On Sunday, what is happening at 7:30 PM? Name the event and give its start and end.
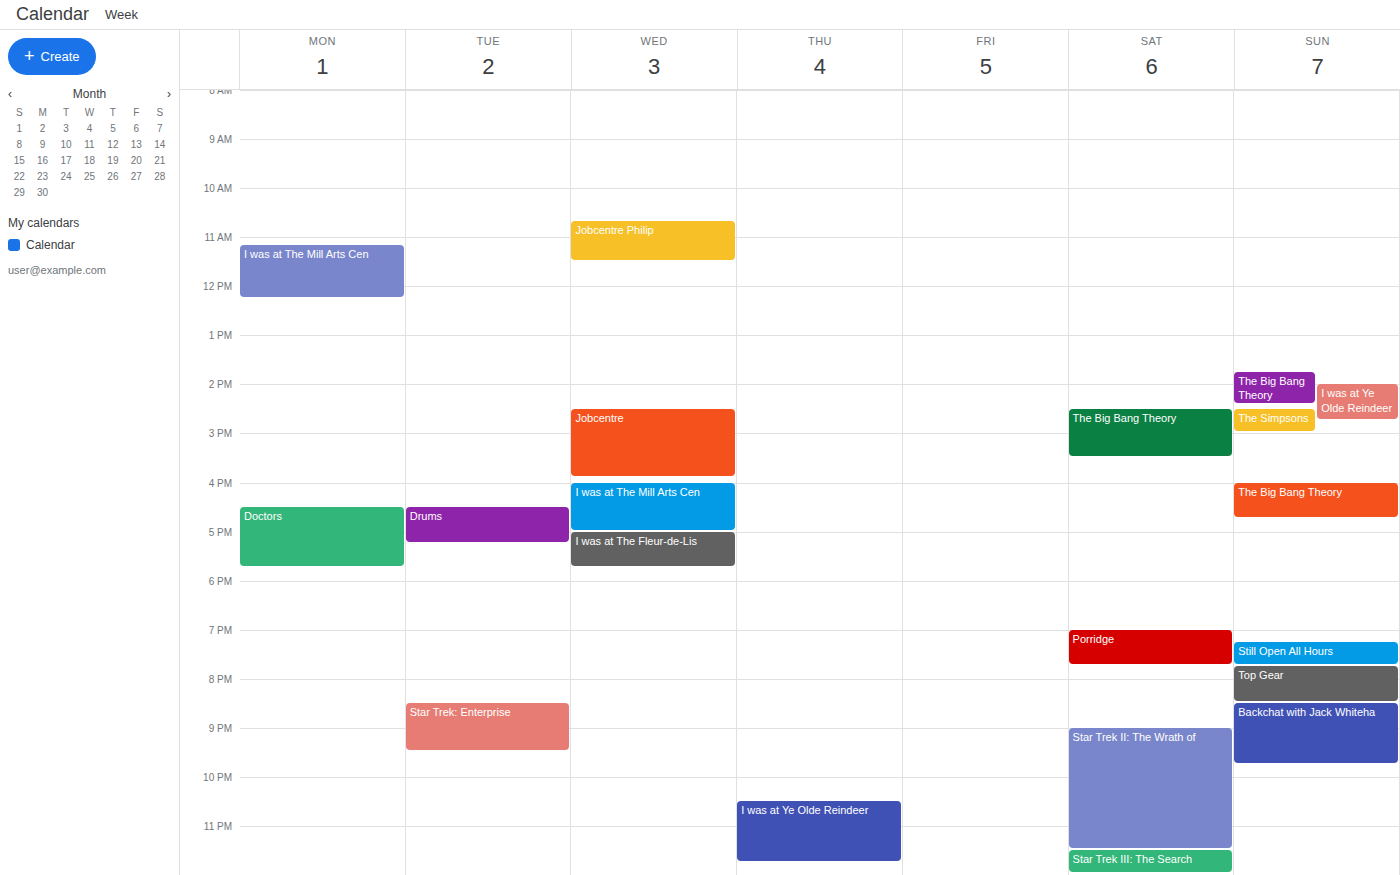
"Still Open All Hours", 7:15 PM to 7:45 PM